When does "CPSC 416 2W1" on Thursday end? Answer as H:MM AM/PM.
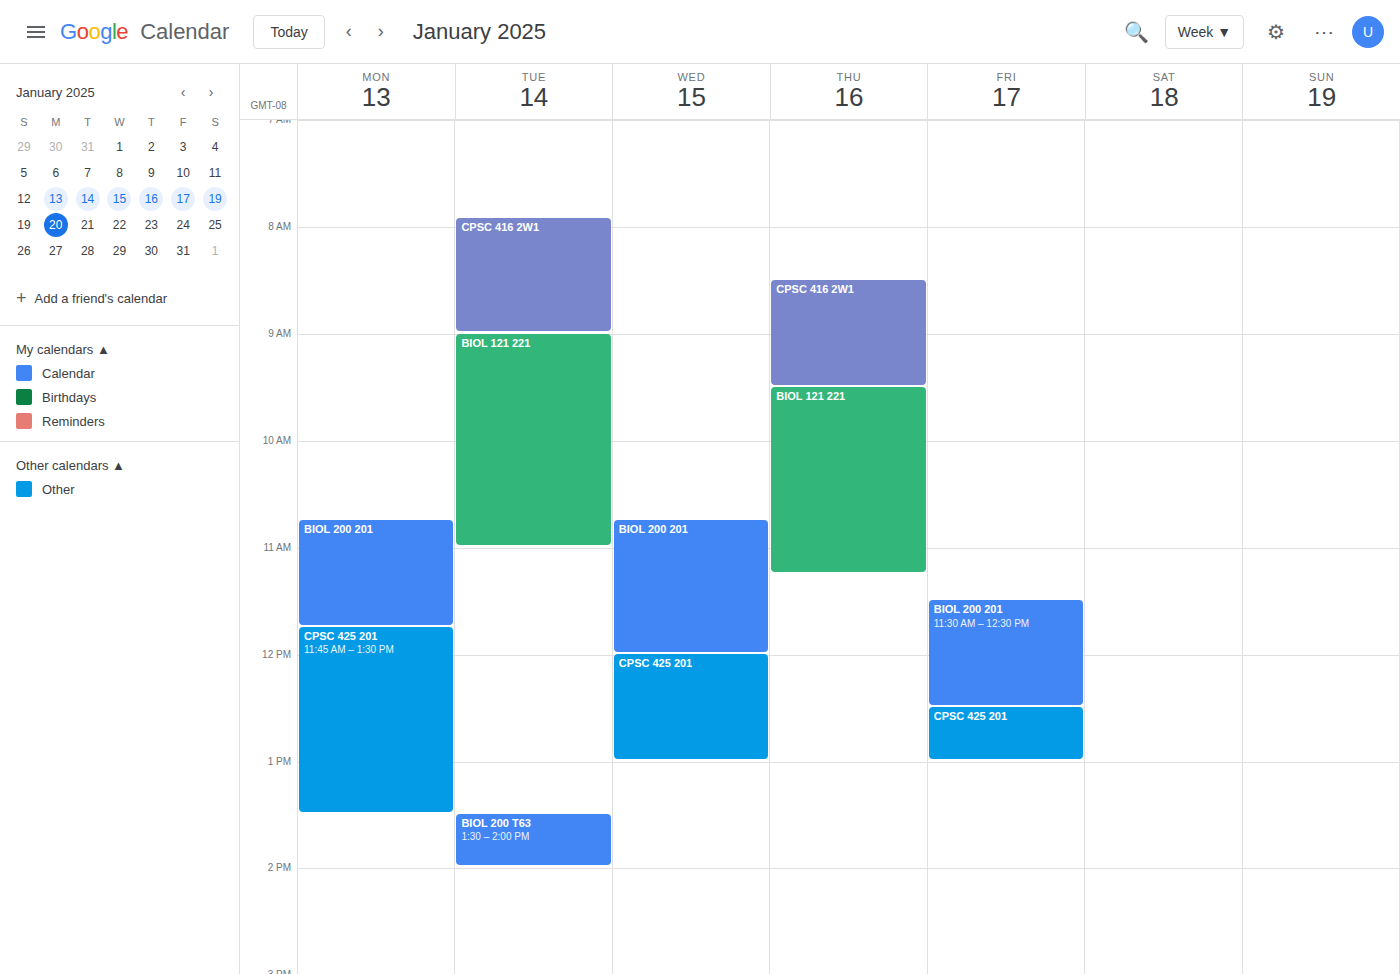
9:30 AM